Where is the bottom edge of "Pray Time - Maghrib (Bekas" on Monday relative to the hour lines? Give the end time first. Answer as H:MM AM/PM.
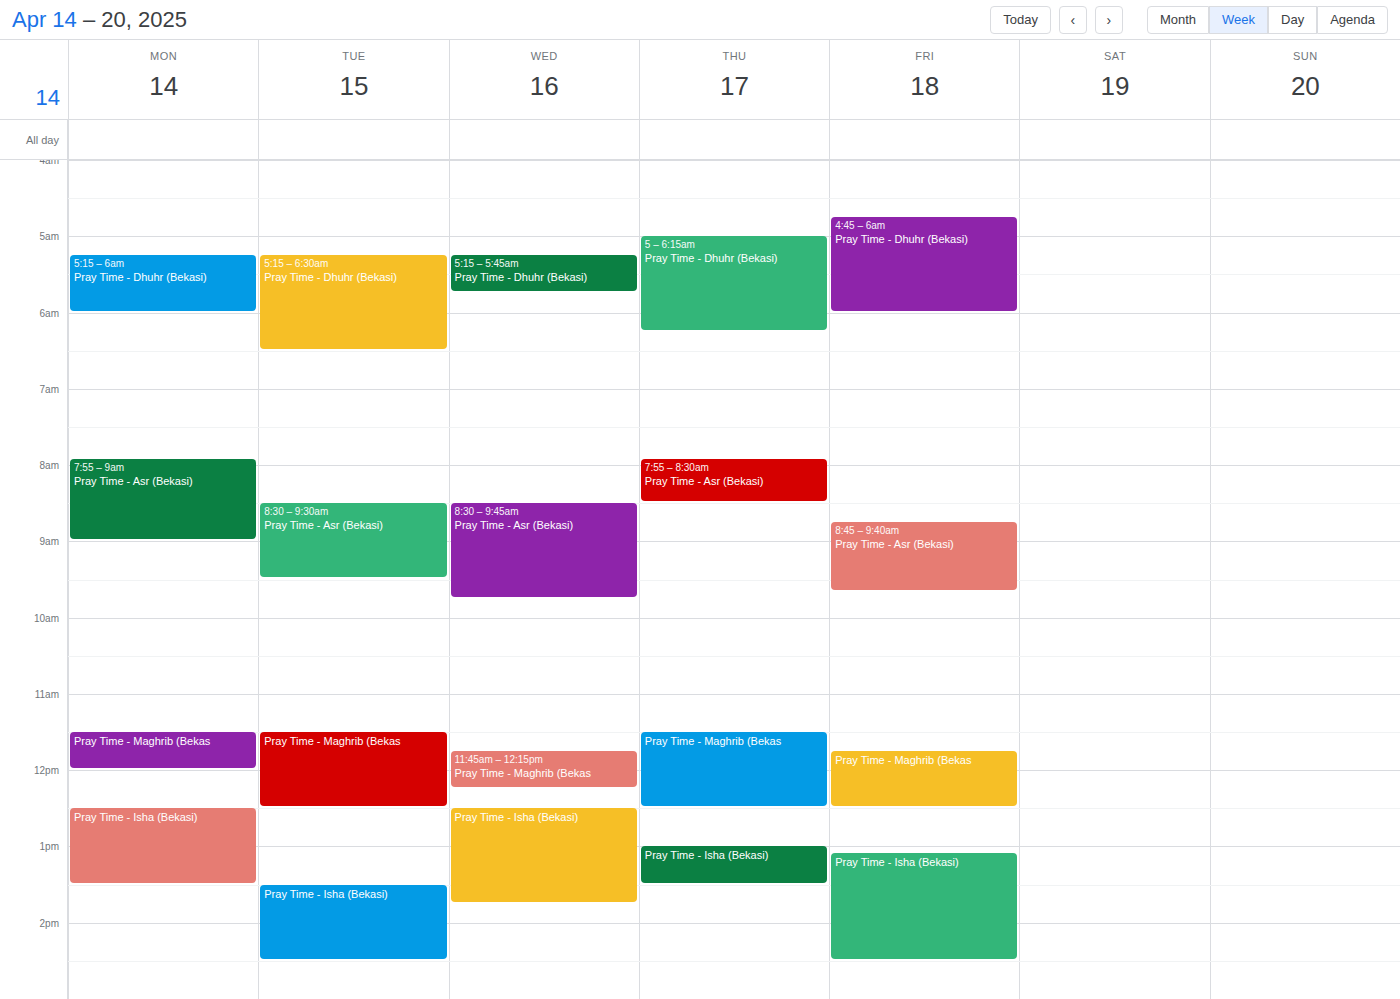
12:00 PM -- exactly on the 12 PM line.